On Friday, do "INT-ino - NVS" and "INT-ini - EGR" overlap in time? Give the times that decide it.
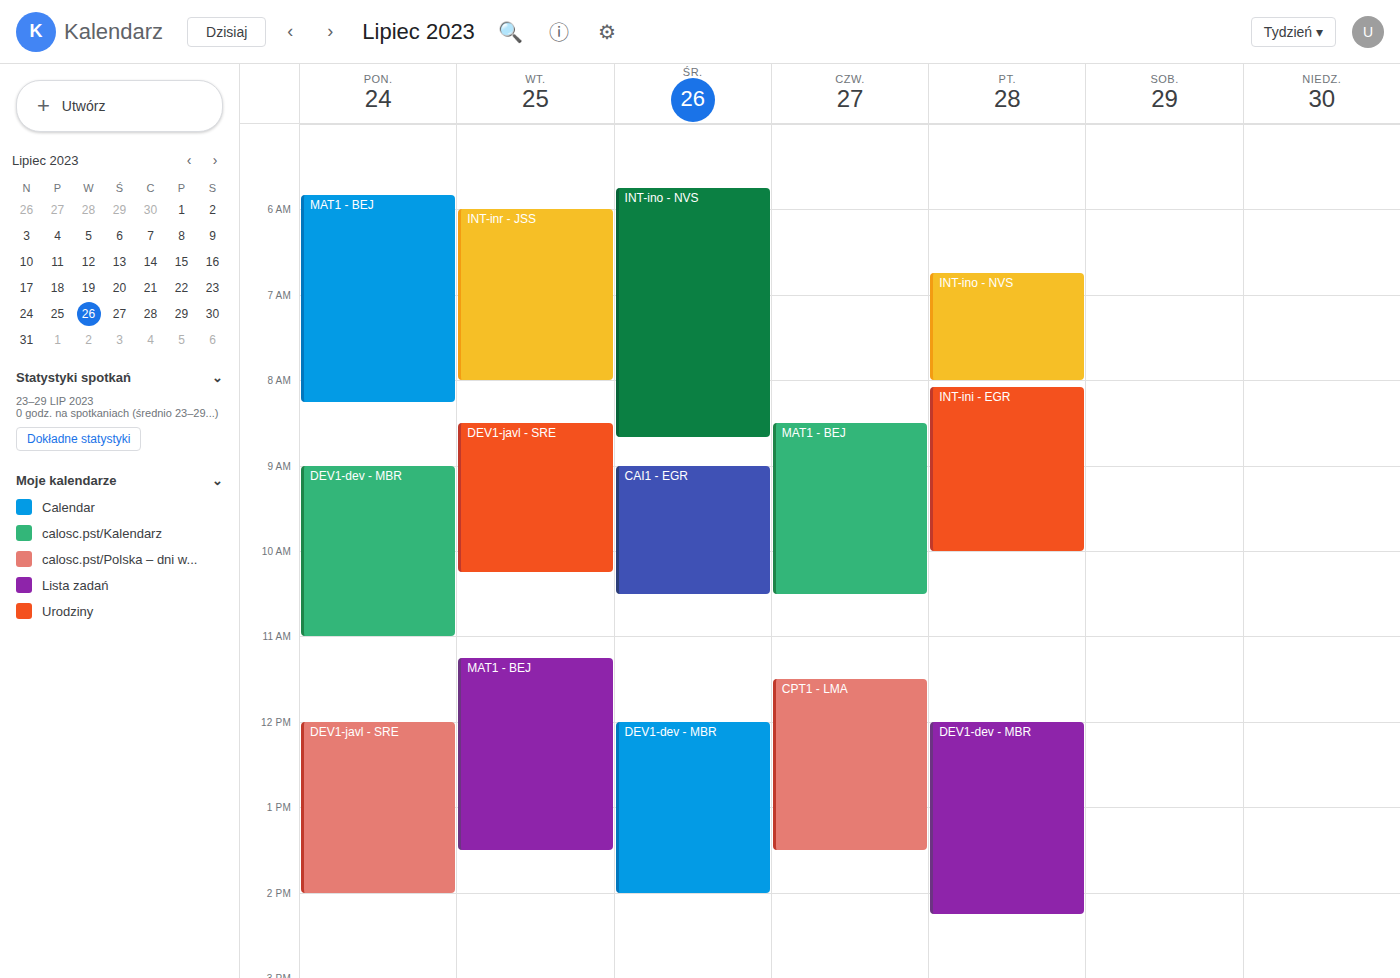
"INT-ino - NVS" ends at 8:00 AM and "INT-ini - EGR" starts at 8:05 AM -- no overlap.